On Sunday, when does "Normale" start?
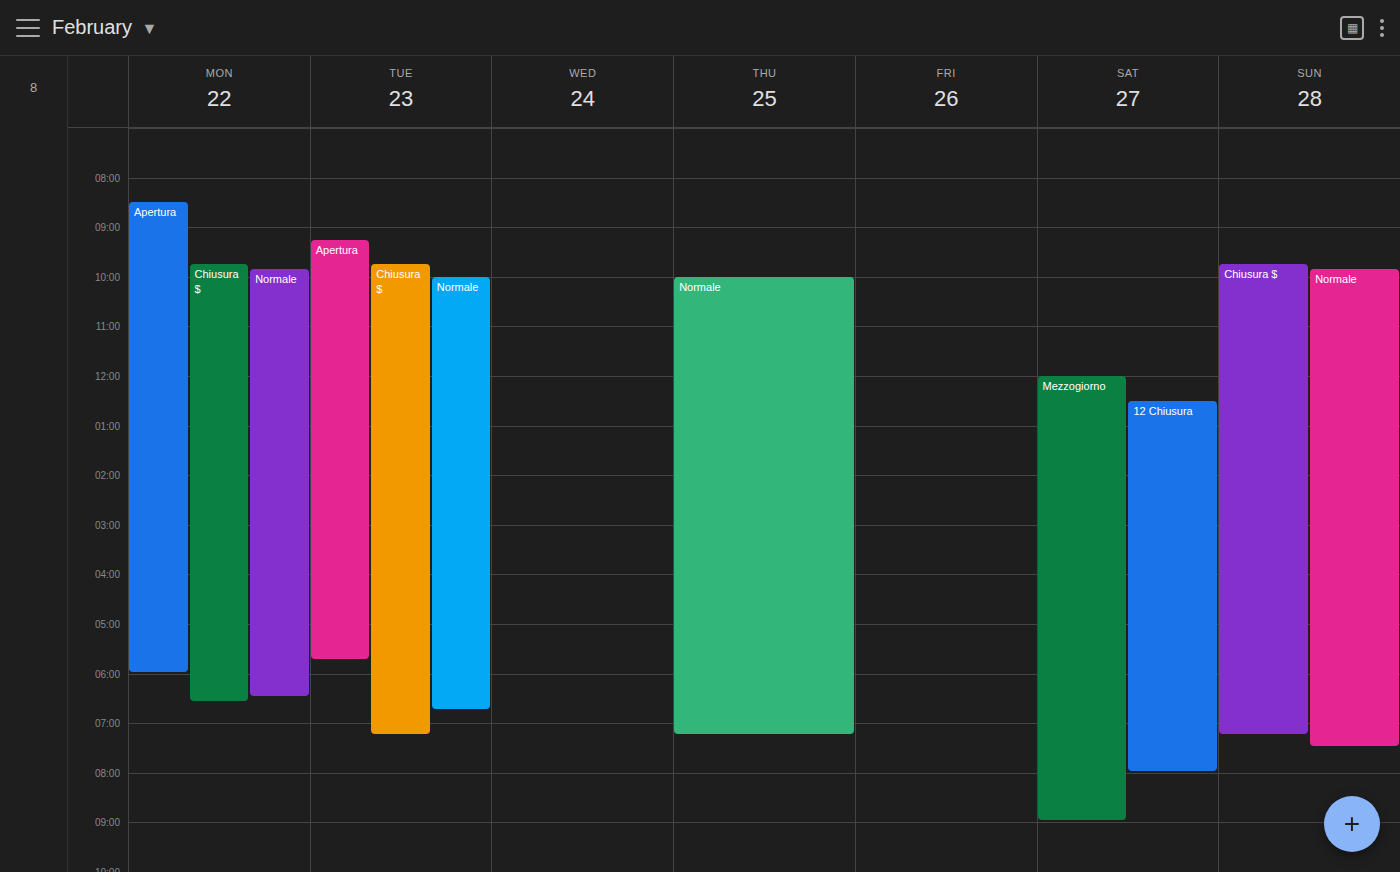
9:50 AM